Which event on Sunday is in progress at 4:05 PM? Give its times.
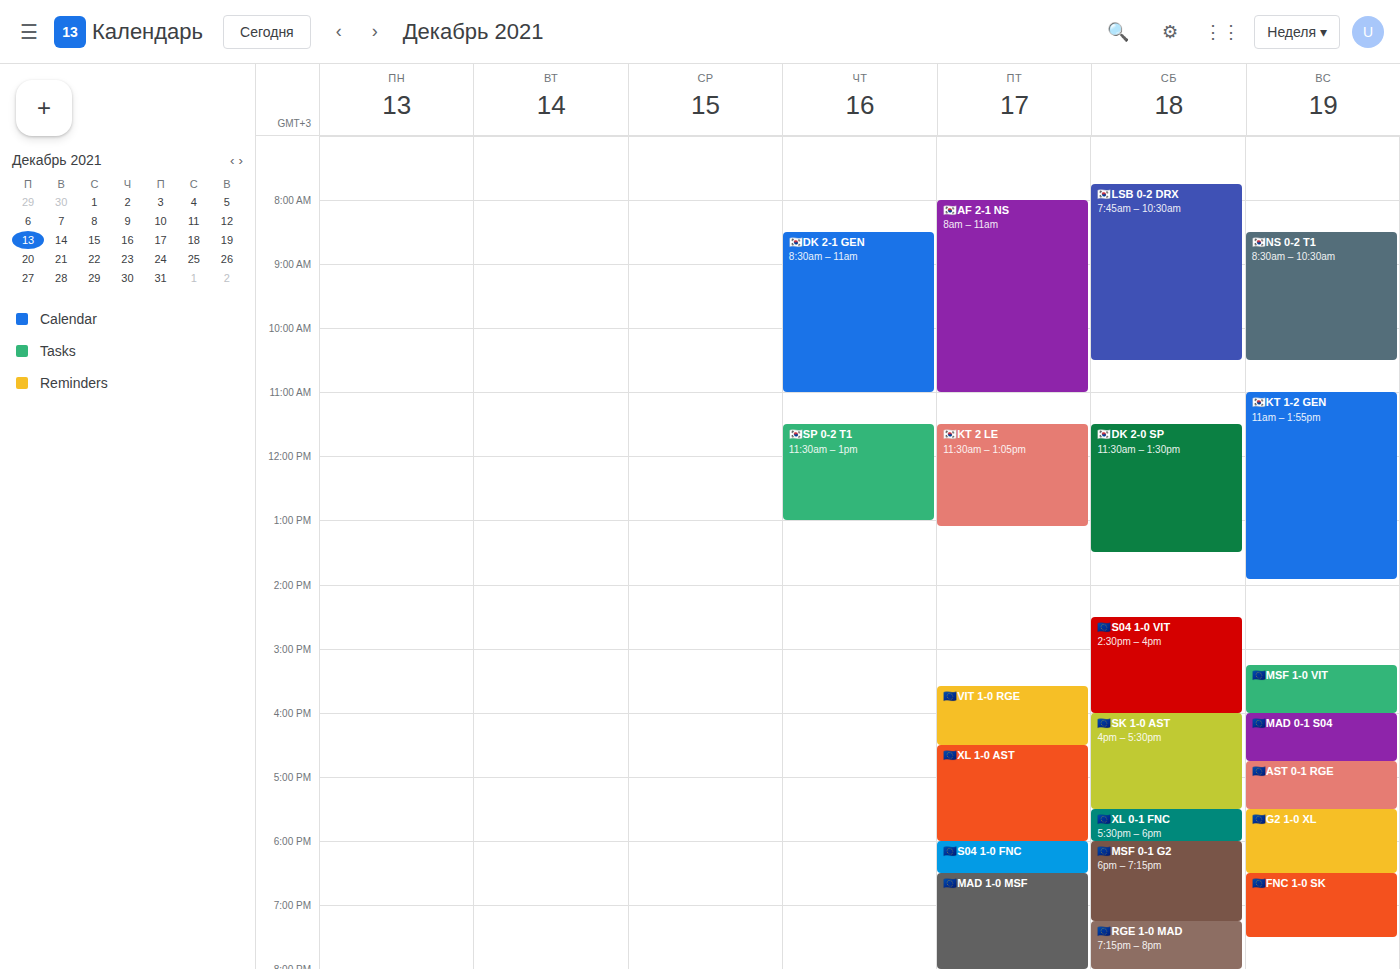
"🇪🇺MAD 0-1 S04", 4:00 PM to 4:45 PM